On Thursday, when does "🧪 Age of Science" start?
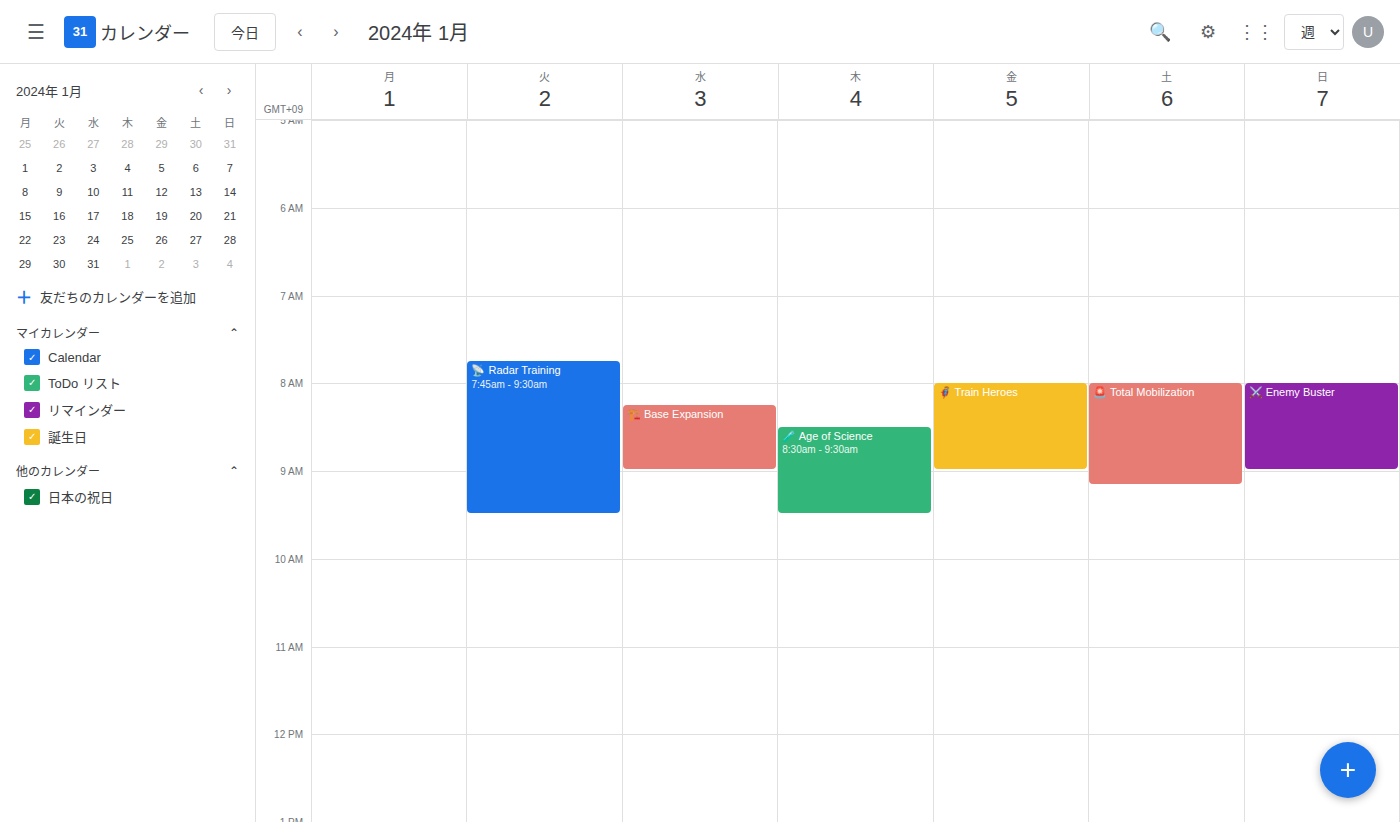
8:30 AM